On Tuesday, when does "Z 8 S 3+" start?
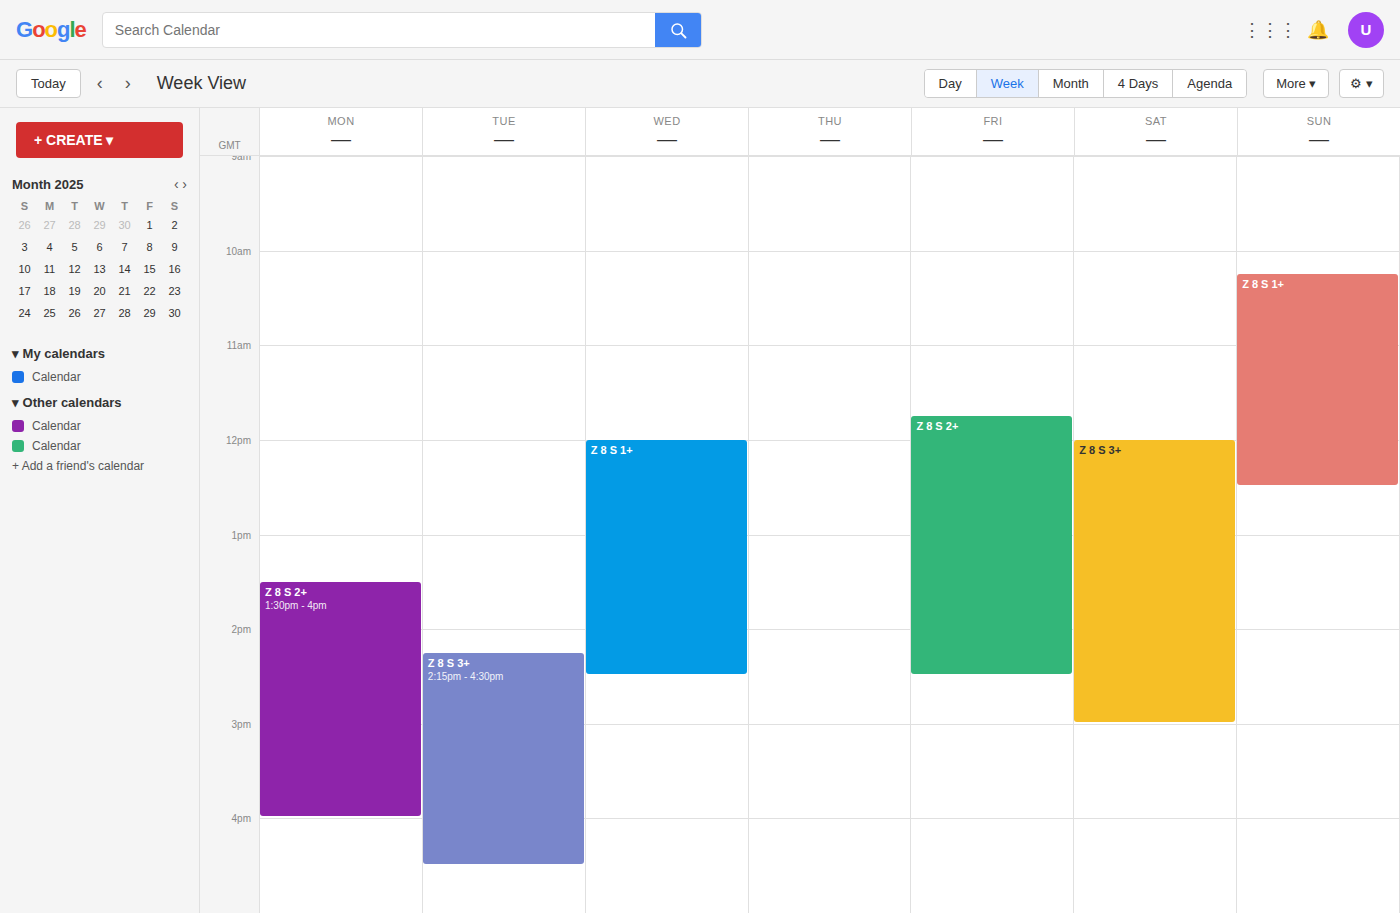
2:15 PM